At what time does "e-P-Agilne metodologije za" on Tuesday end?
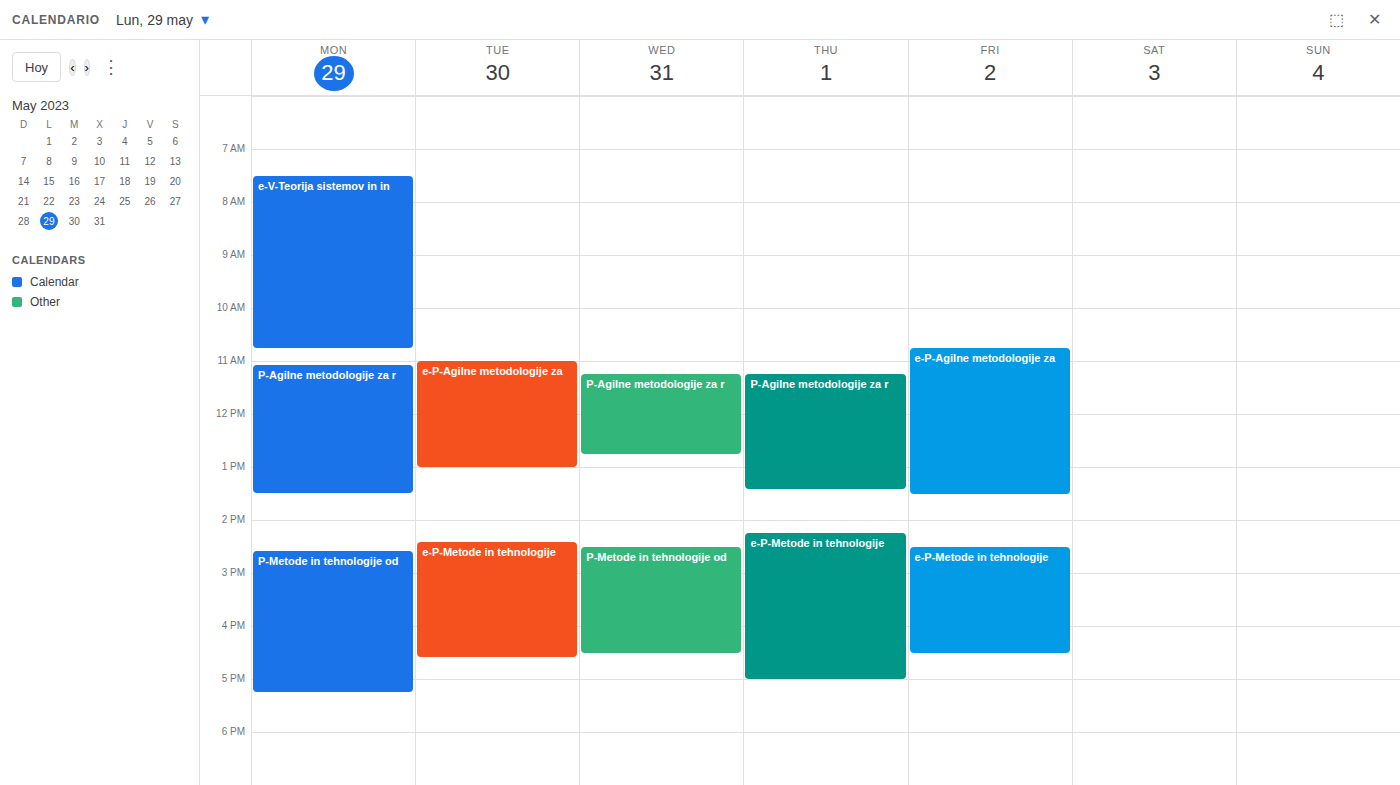
13:00